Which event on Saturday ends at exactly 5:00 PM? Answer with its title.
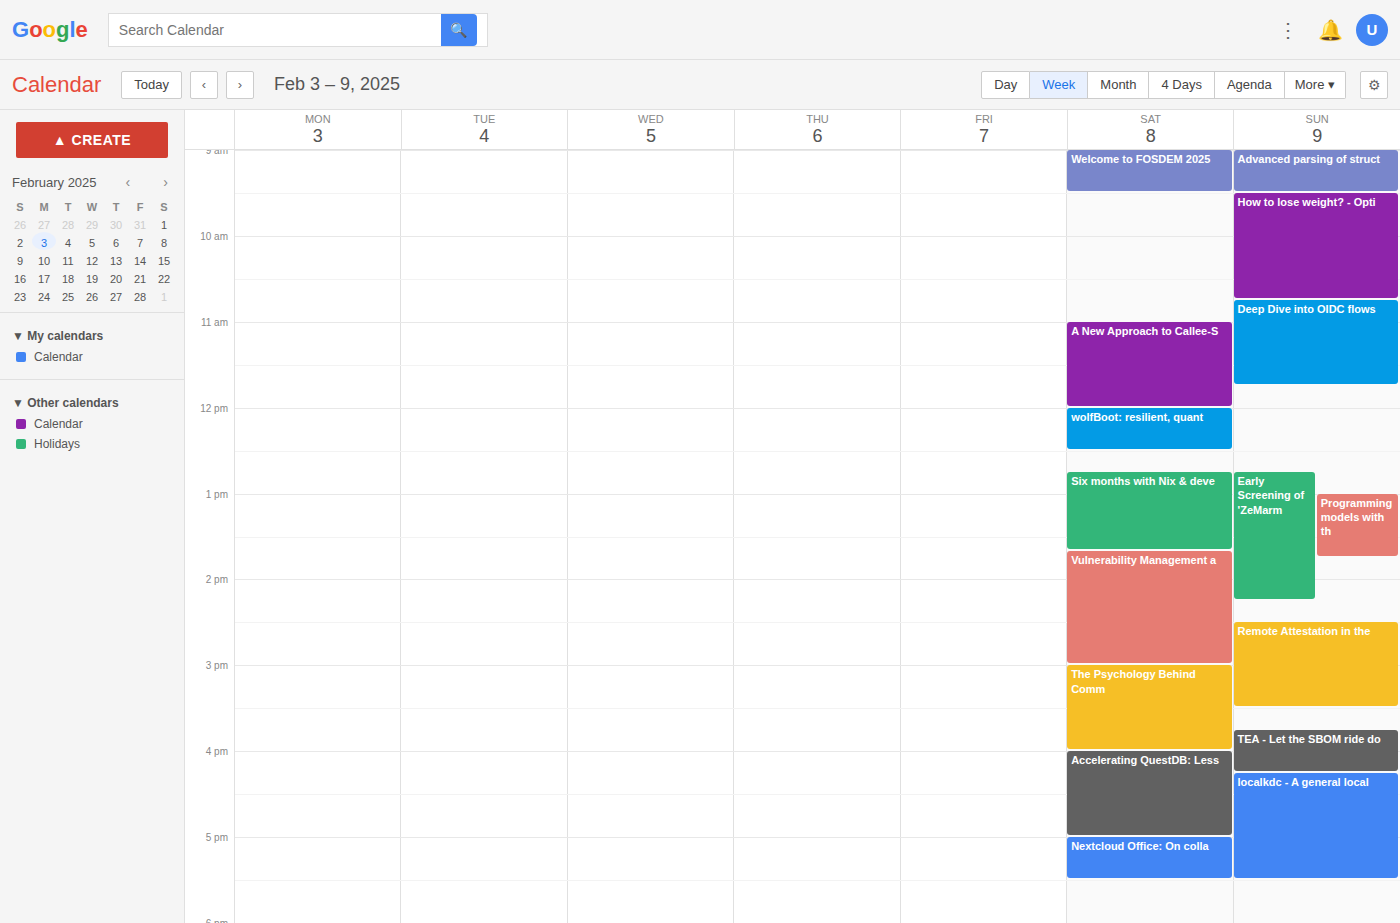
"Accelerating QuestDB: Less"